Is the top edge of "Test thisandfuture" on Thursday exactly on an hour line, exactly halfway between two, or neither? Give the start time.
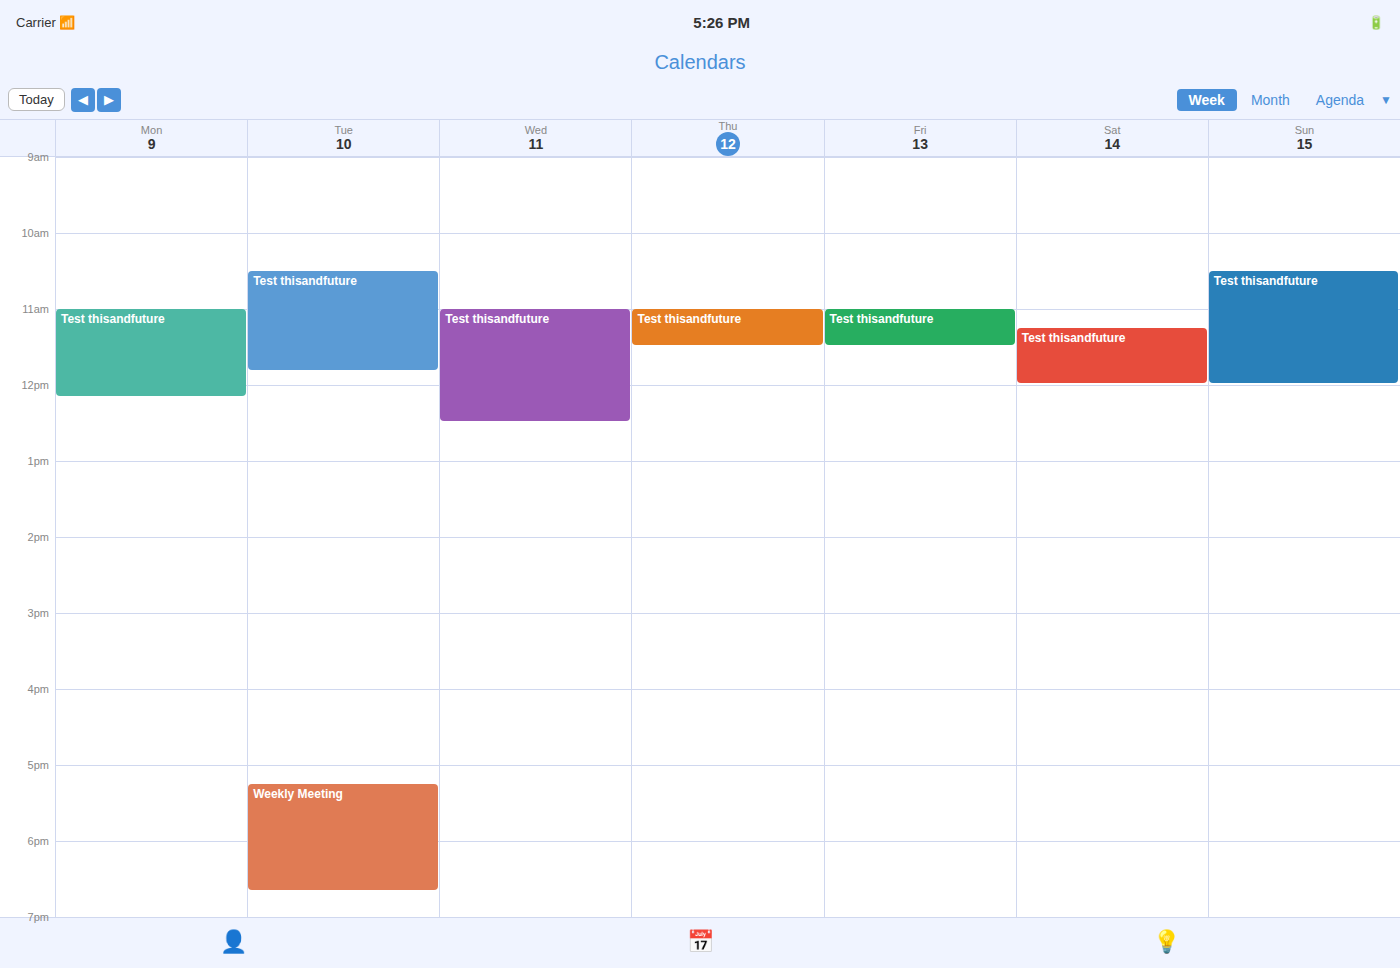
11:00 AM -- exactly on the 11 AM line.